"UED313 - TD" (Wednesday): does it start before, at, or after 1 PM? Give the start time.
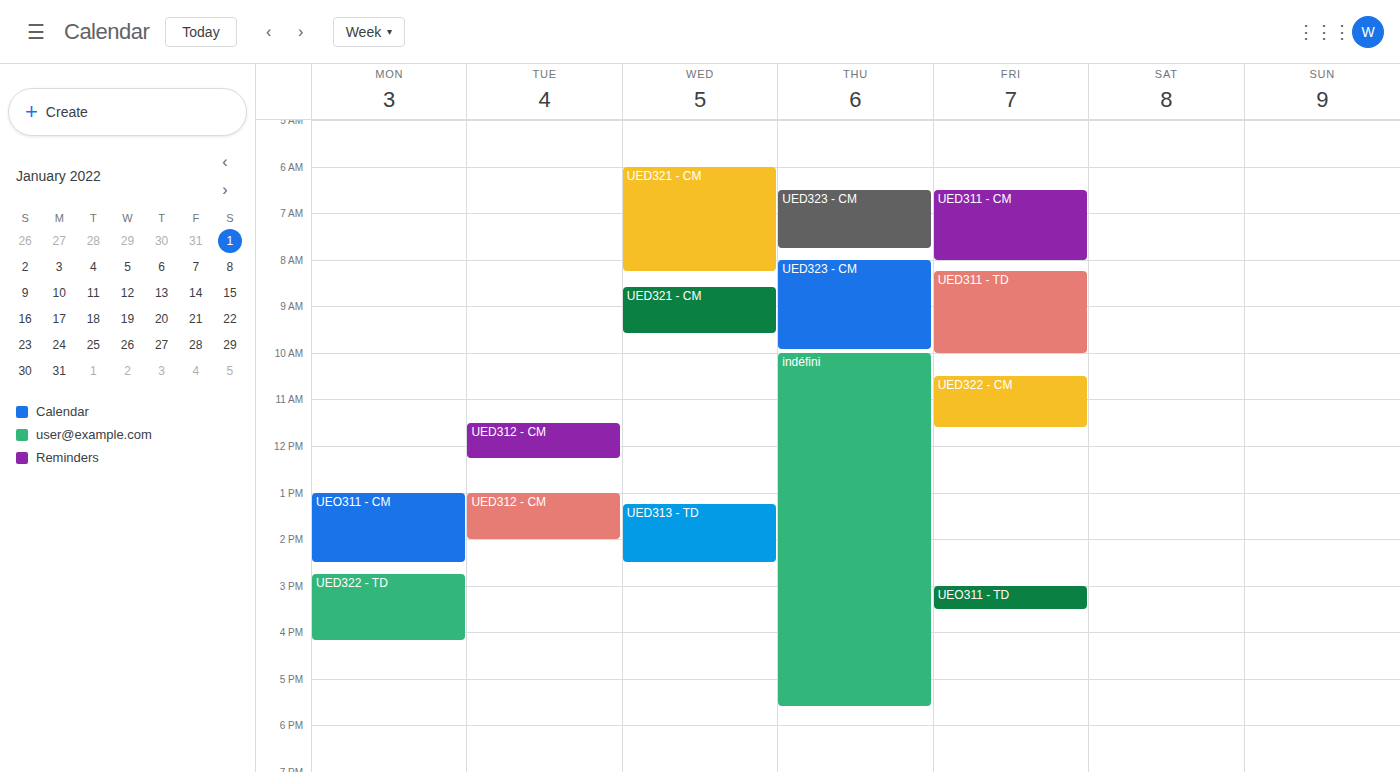
1:15 PM -- after 1 PM, 15 minutes below the 1 PM line.